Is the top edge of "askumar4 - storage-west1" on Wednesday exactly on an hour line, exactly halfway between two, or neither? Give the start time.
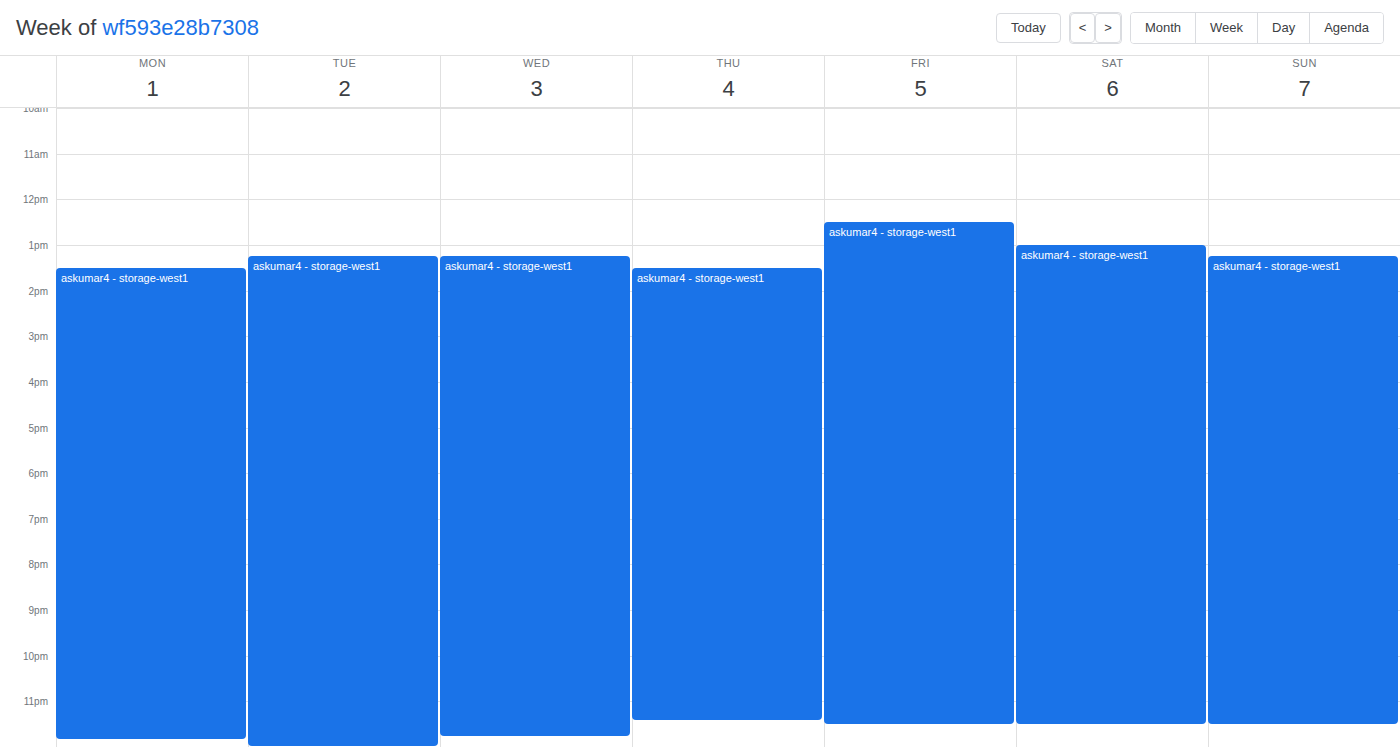
1:15 PM -- neither: a quarter of the way from the 1 PM line to the 2 PM line.